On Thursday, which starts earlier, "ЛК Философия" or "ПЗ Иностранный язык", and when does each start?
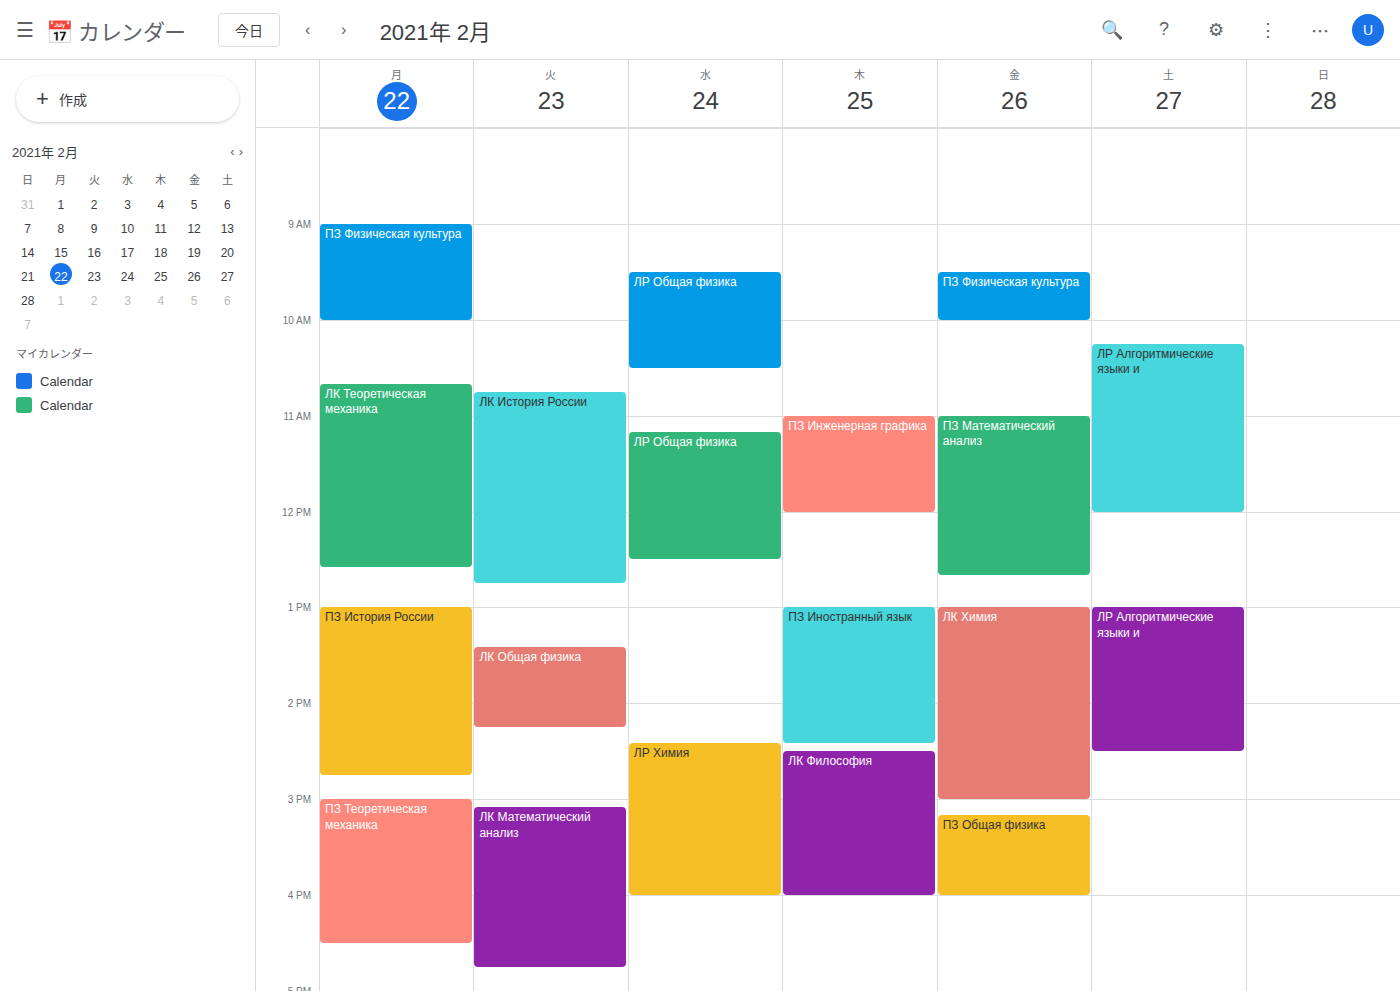
"ПЗ Иностранный язык" 13:00; "ЛК Философия" 14:30.